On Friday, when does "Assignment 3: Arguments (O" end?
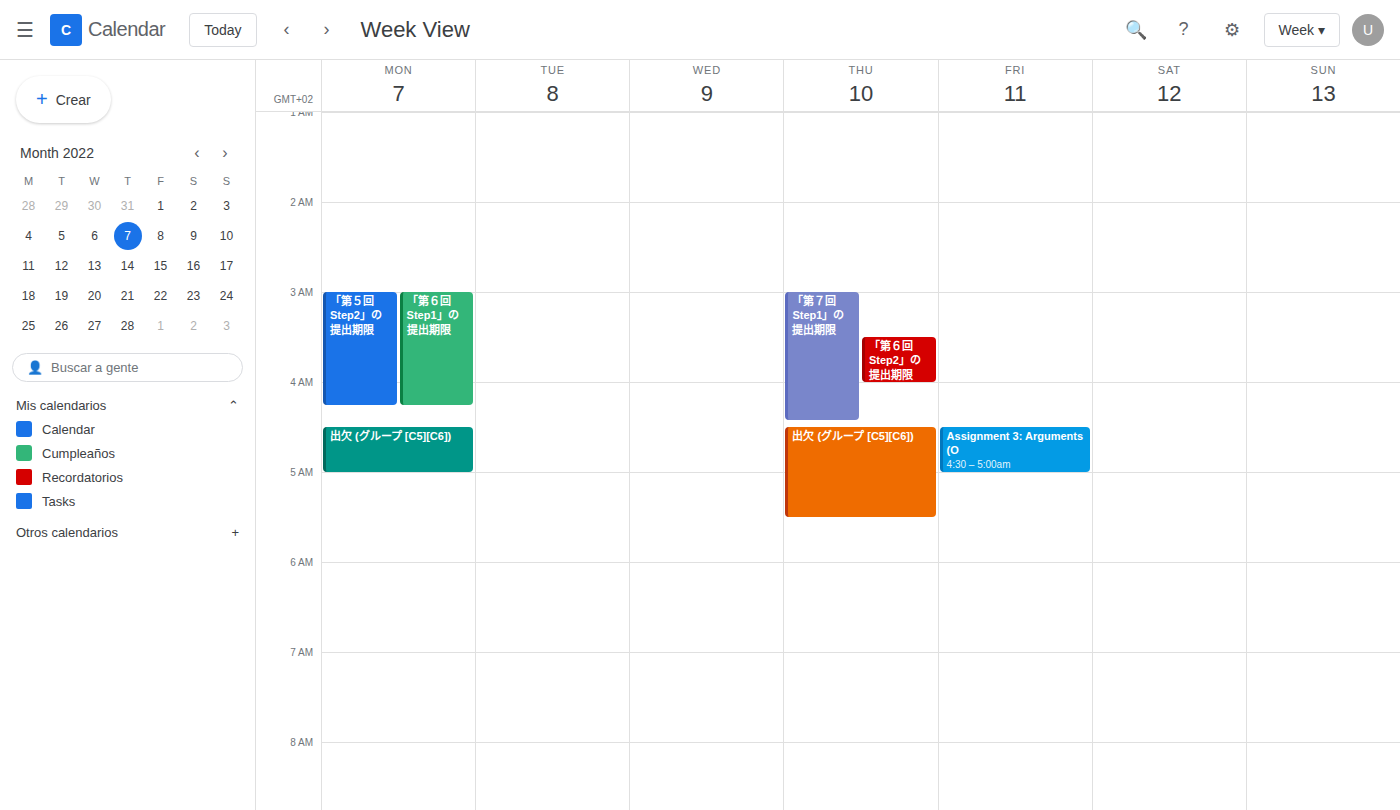
5:00 AM